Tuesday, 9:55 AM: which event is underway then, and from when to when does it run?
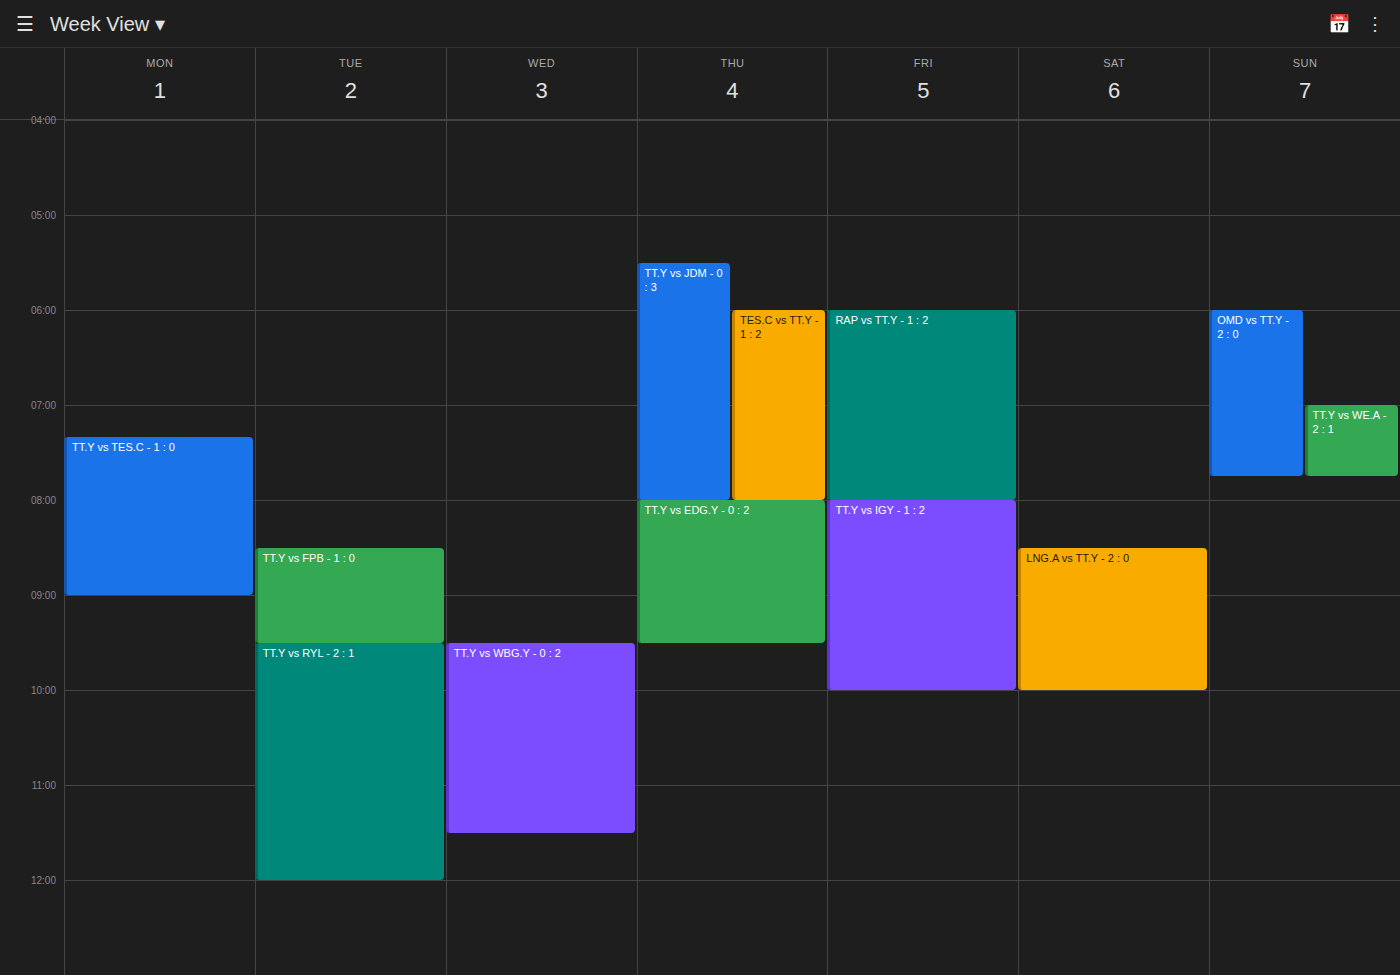
"TT.Y vs RYL - 2 : 1", 9:30 AM to 12:00 PM